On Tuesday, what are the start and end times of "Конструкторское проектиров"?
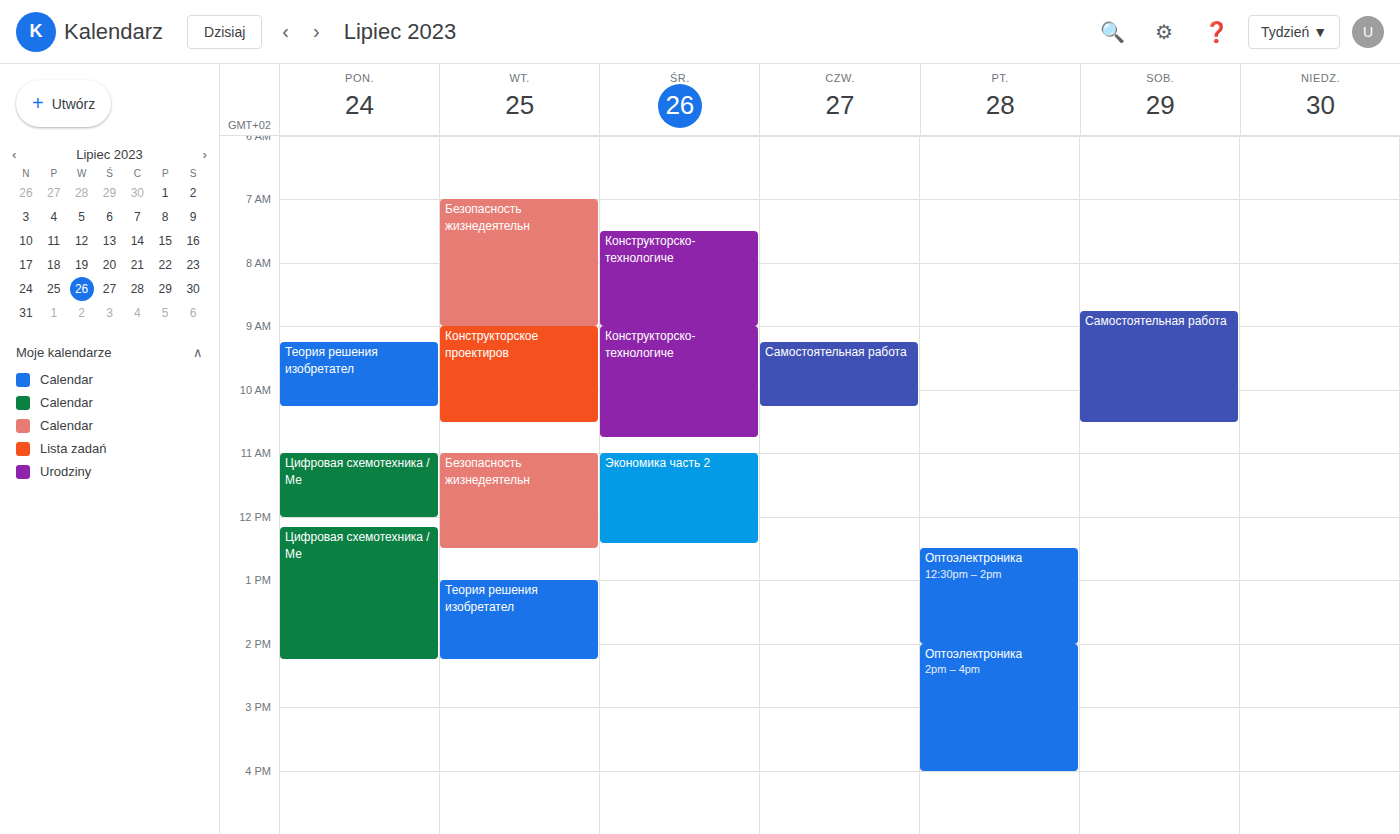
9:00 AM to 10:30 AM